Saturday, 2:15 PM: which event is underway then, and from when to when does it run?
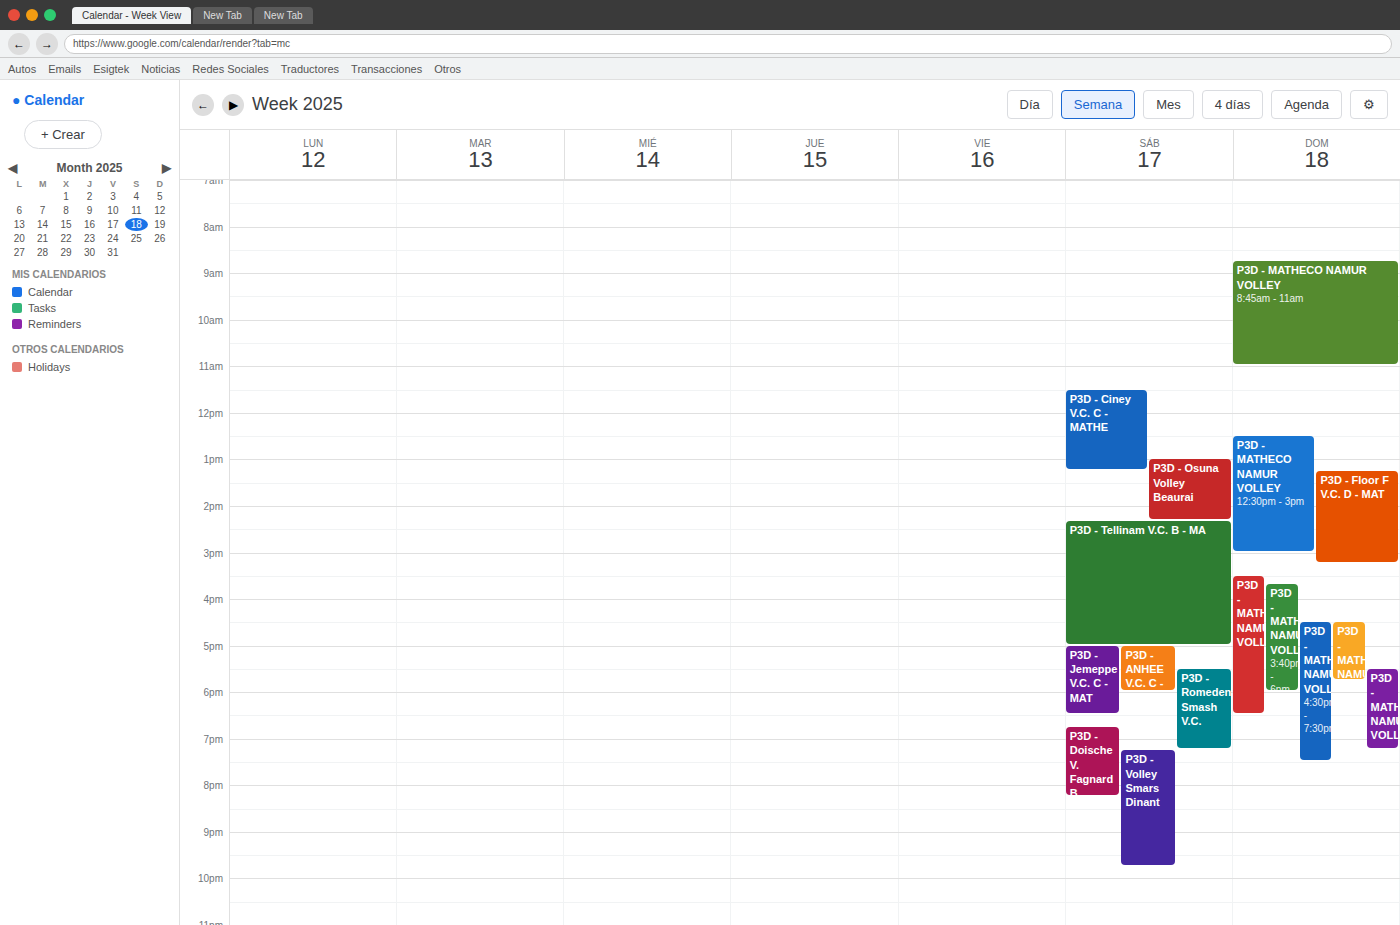
"P3D - Osuna Volley Beaurai", 1:00 PM to 2:20 PM